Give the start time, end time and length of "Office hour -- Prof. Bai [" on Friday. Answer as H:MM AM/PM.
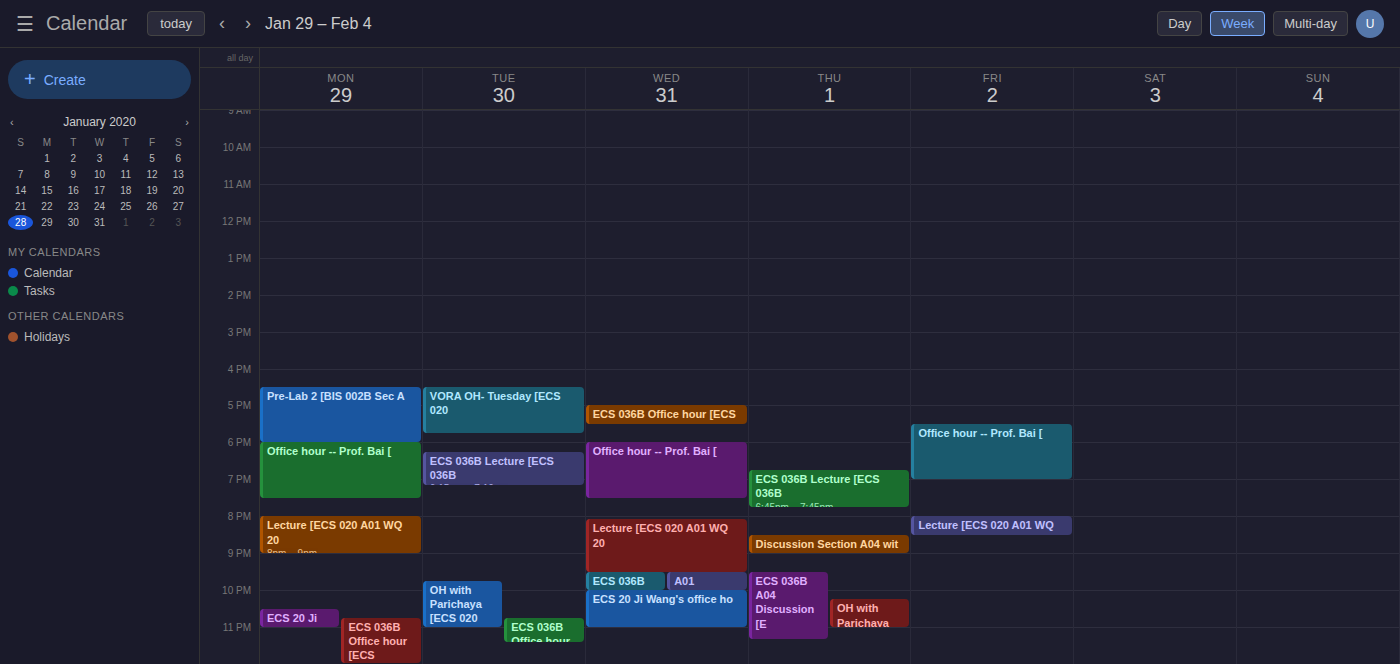
5:30 PM to 7:00 PM, 1 hour 30 minutes